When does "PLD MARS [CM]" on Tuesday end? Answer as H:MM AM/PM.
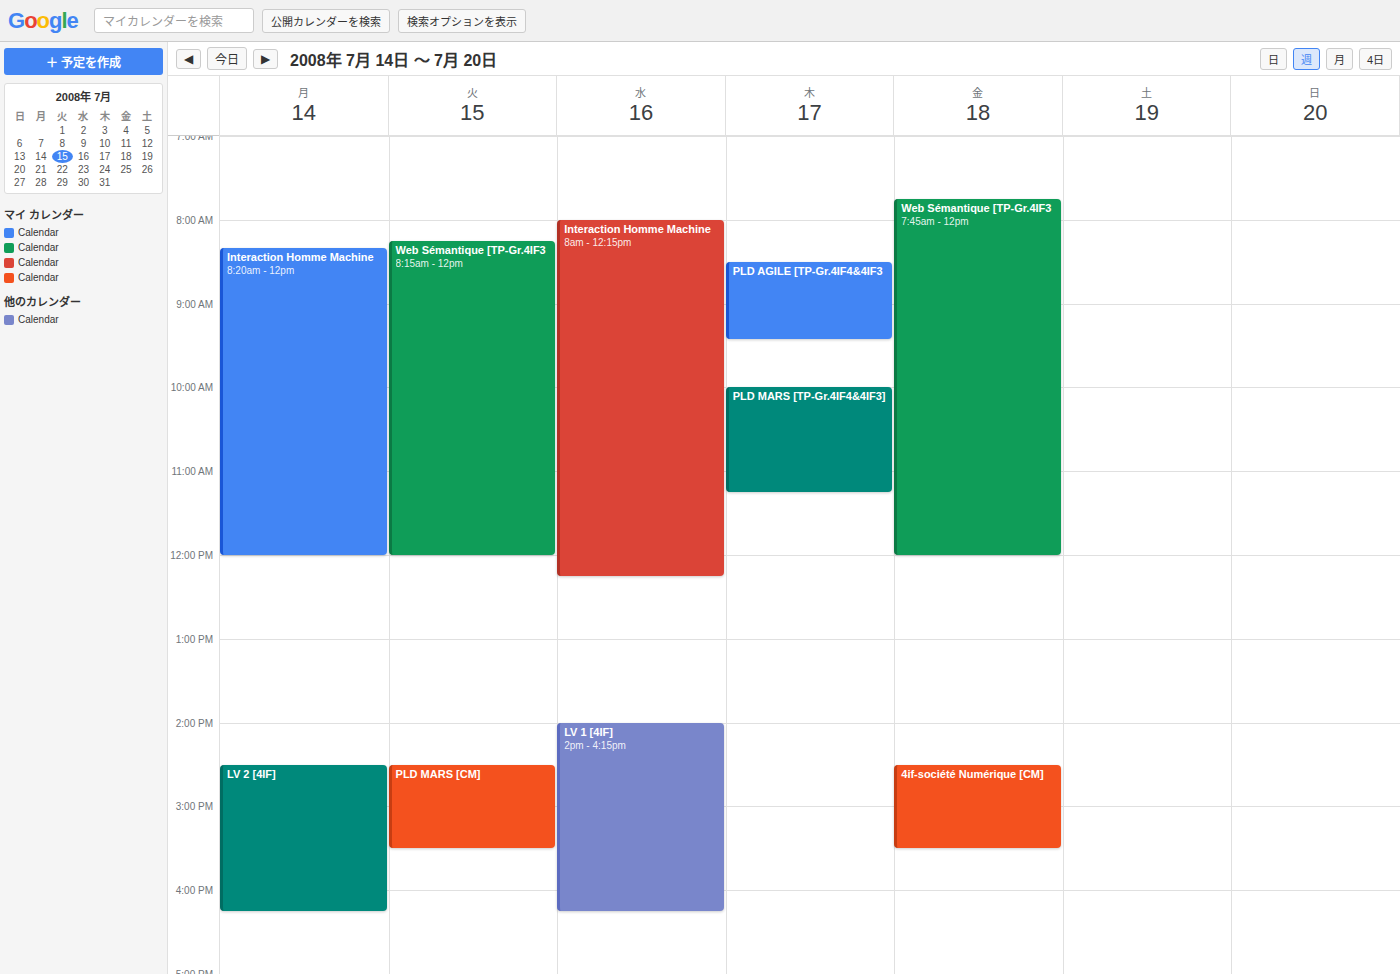
3:30 PM